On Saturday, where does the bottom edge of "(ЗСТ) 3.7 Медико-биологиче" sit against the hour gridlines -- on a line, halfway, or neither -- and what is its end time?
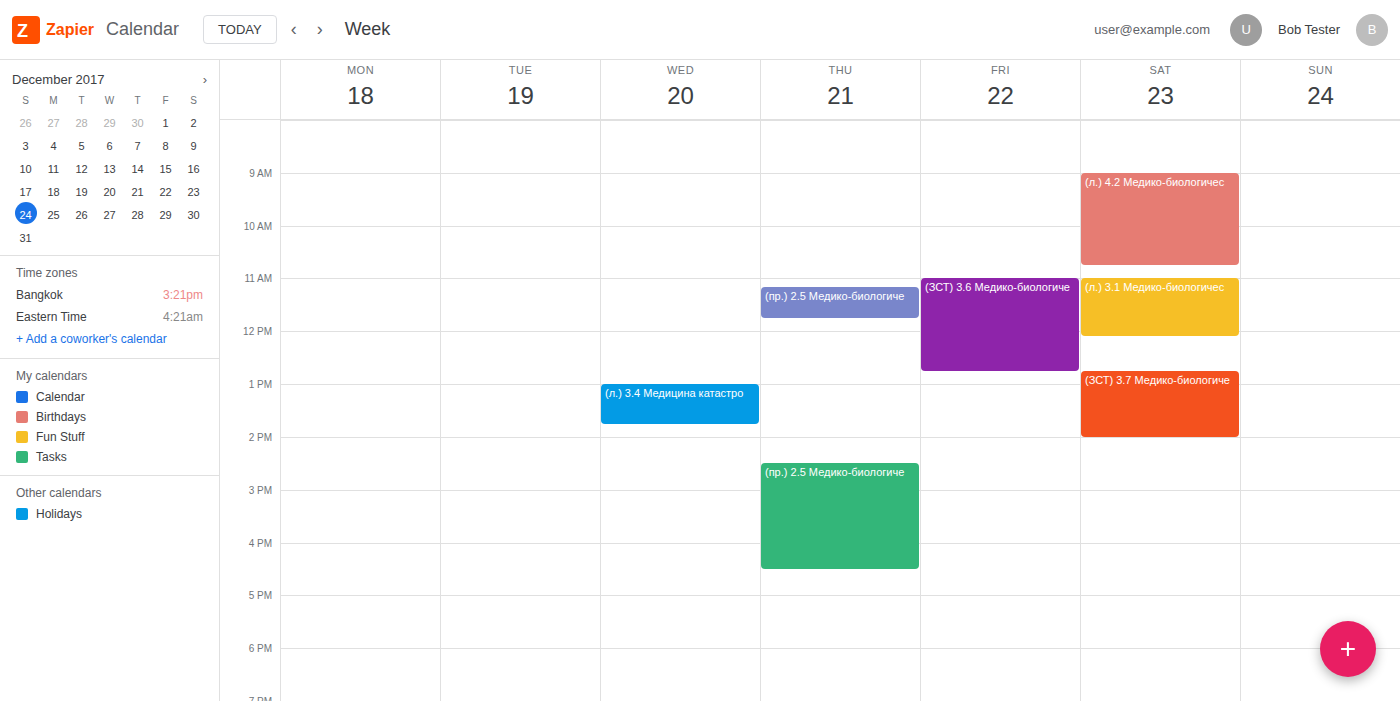
2:00 PM -- exactly on the 2 PM line.